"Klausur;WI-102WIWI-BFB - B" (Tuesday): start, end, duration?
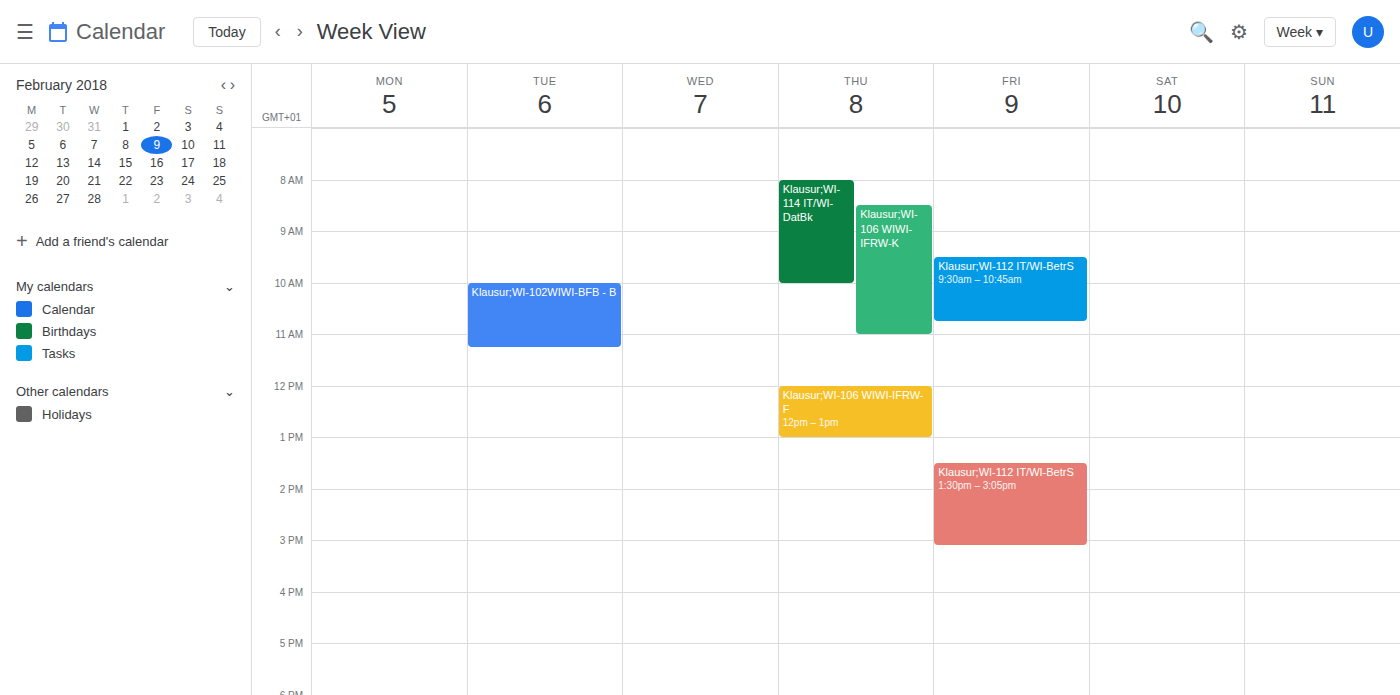
10:00 AM to 11:15 AM, 1 hour 15 minutes